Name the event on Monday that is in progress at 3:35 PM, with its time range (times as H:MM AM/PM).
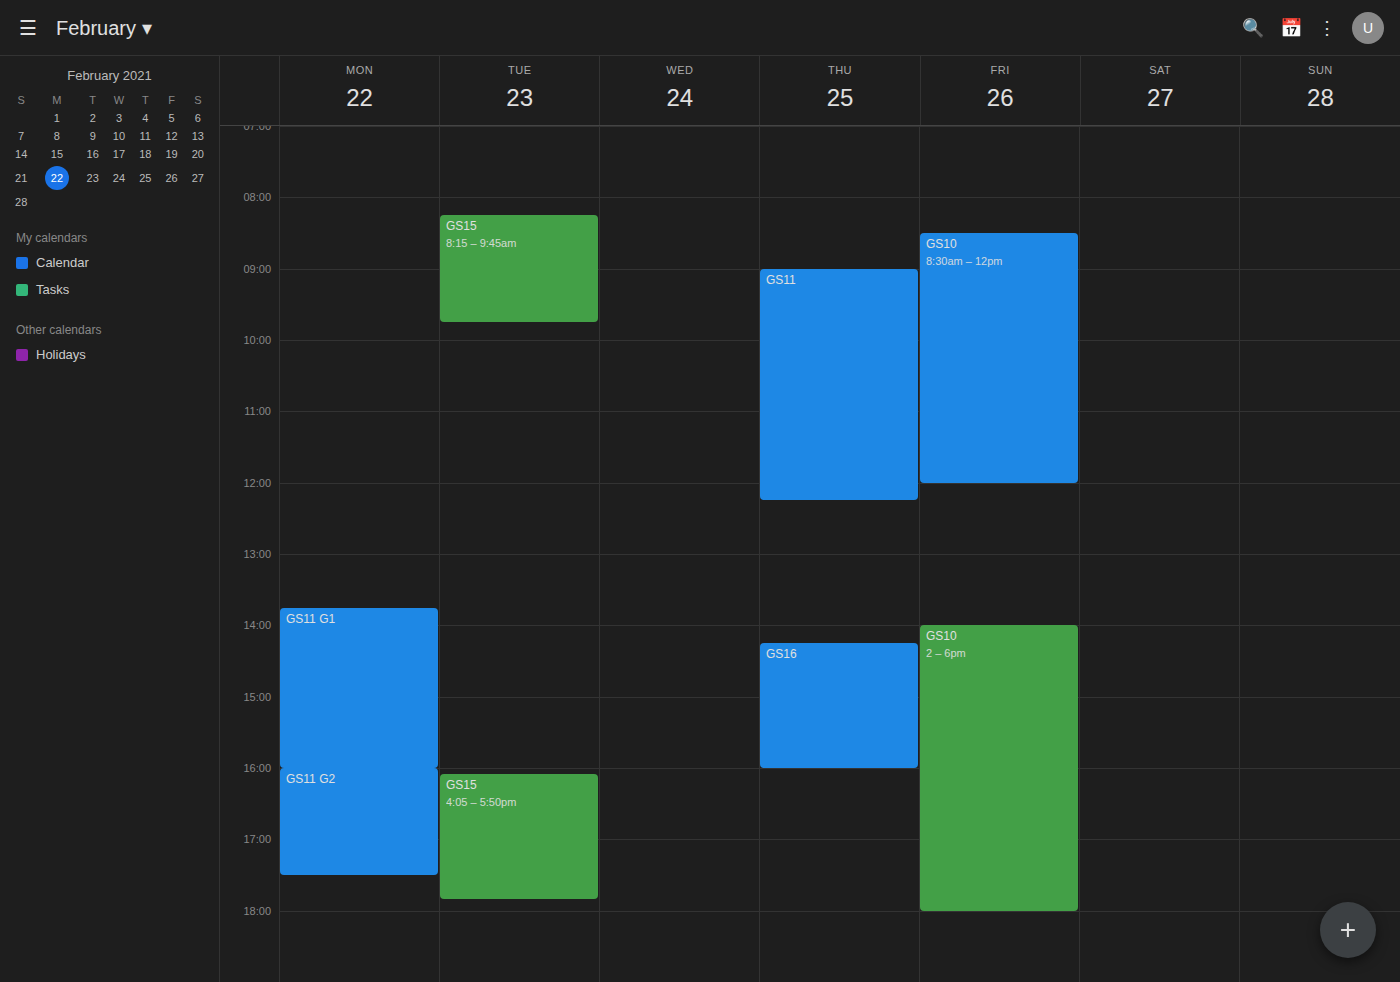
"GS11 G1", 1:45 PM to 4:00 PM